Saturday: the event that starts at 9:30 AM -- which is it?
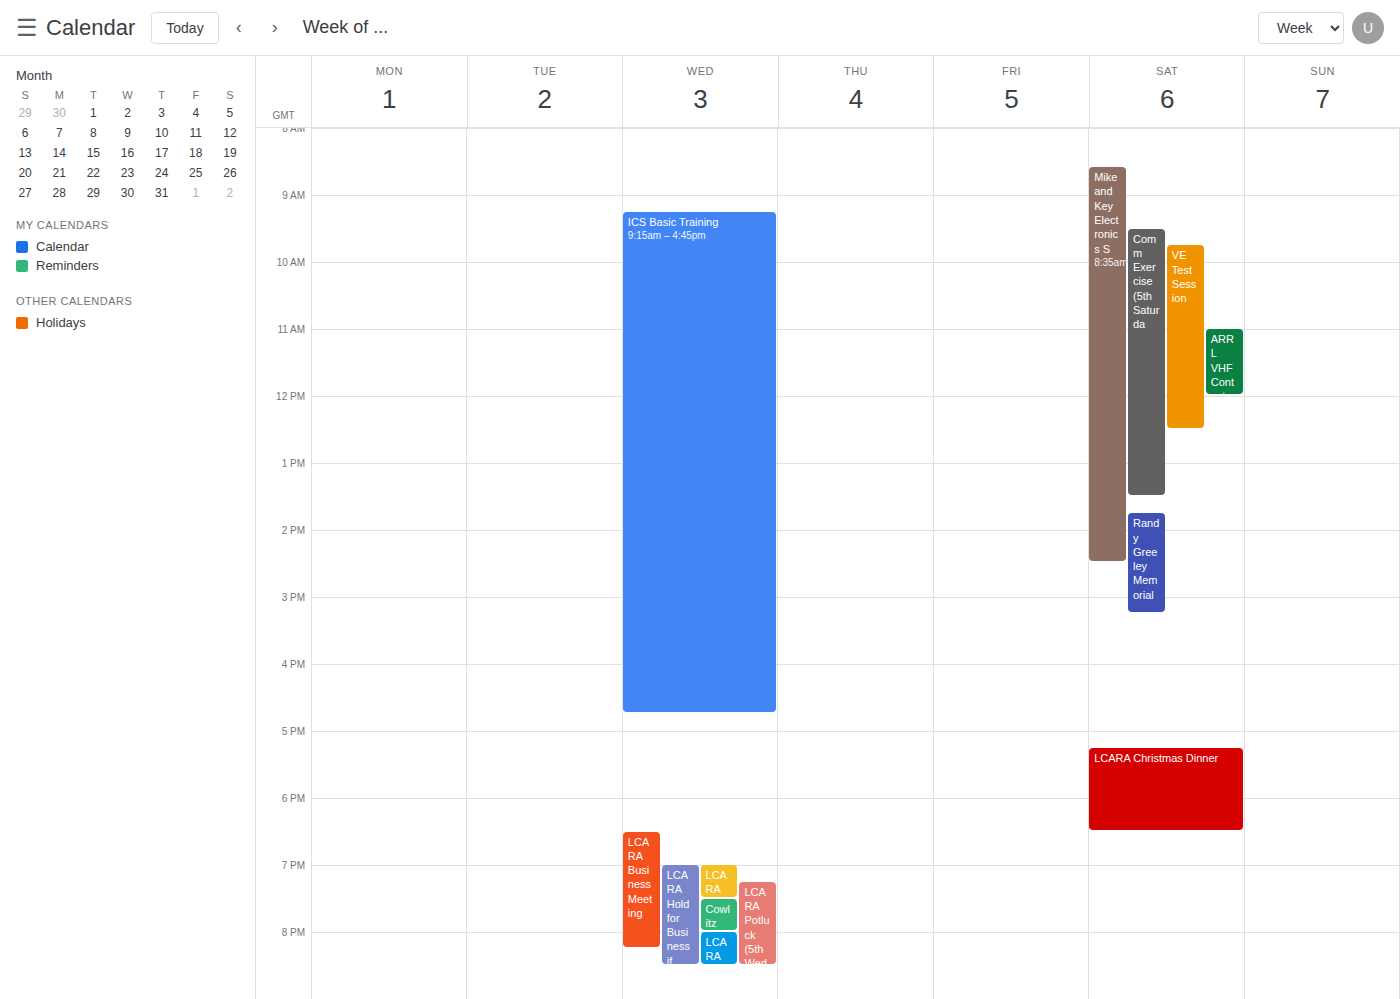
"Comm Exercise (5th Saturda"